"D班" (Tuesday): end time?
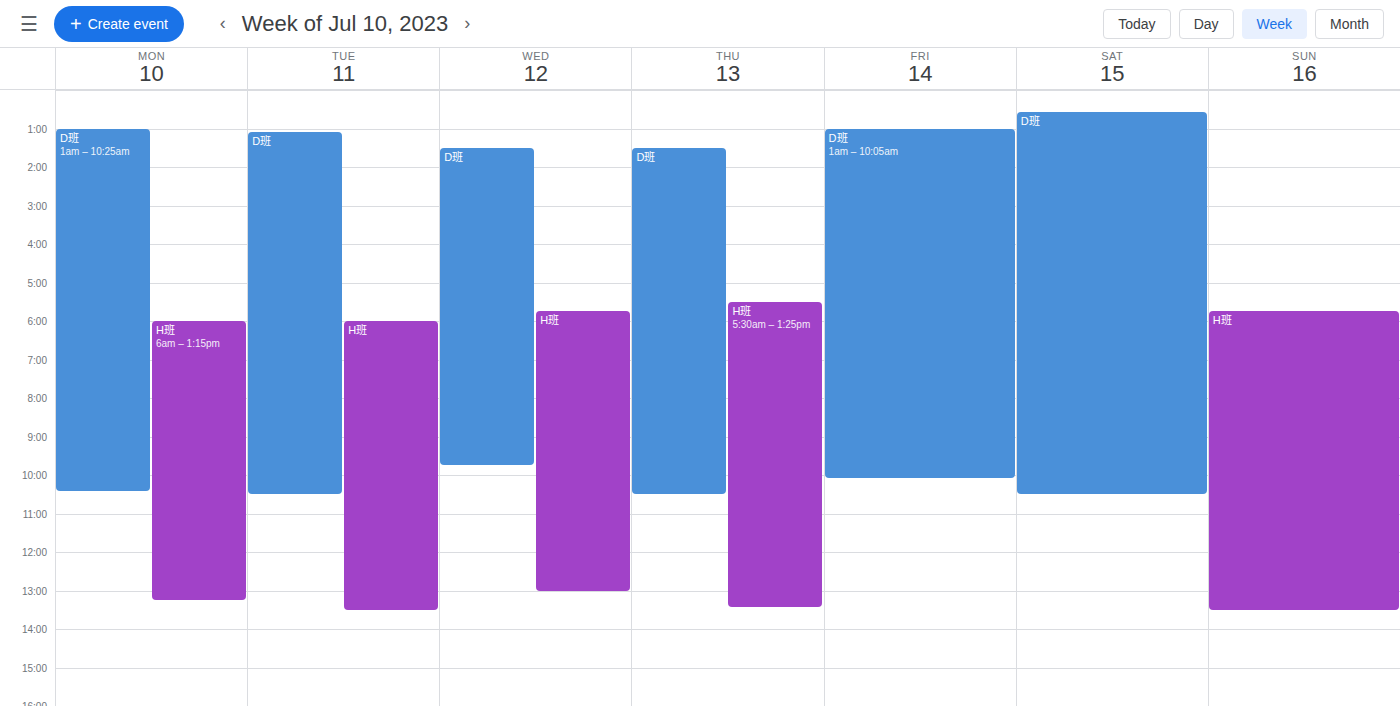
10:30 AM